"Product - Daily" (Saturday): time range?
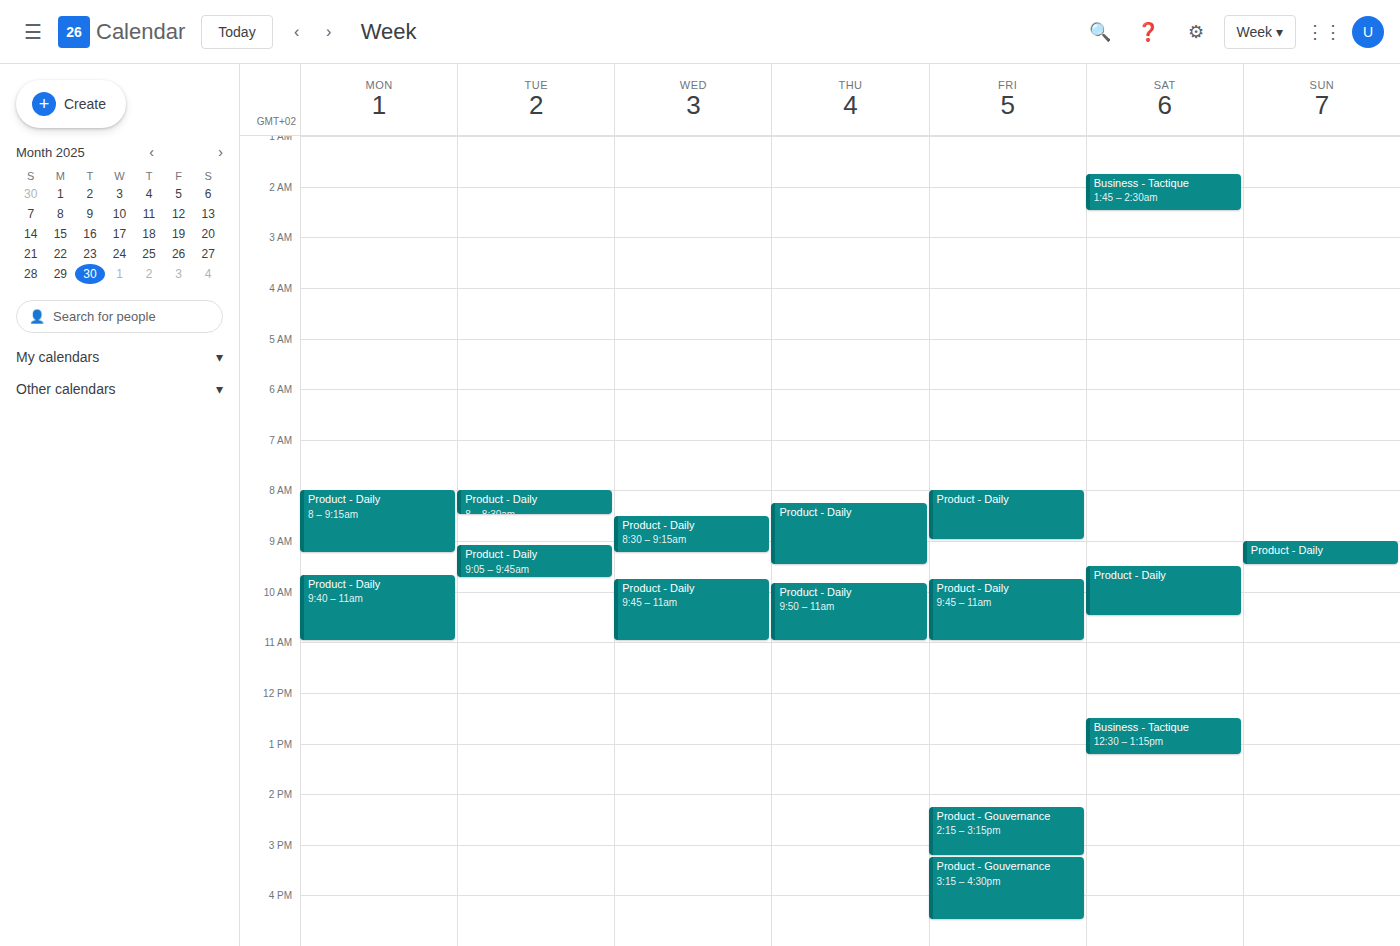
9:30 AM to 10:30 AM